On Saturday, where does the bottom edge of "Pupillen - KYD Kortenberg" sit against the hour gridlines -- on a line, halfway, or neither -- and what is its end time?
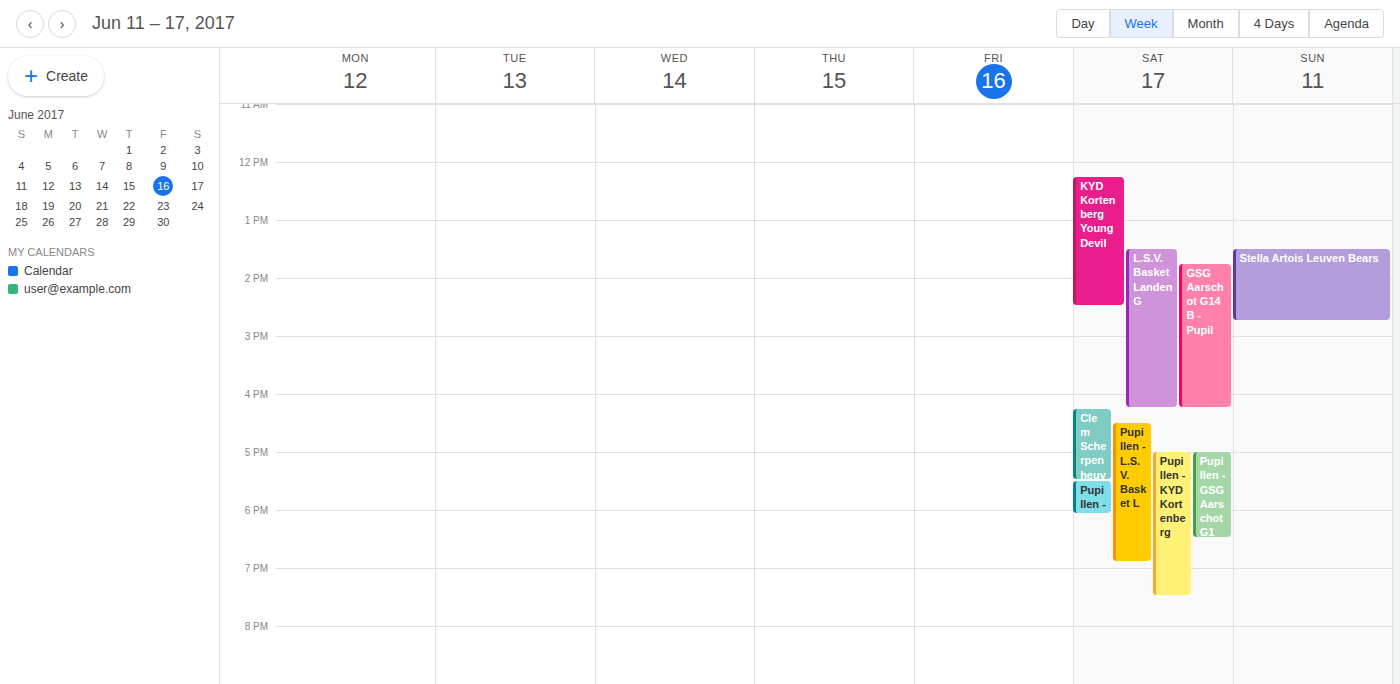
7:30 PM -- halfway between the 7 PM and 8 PM lines.